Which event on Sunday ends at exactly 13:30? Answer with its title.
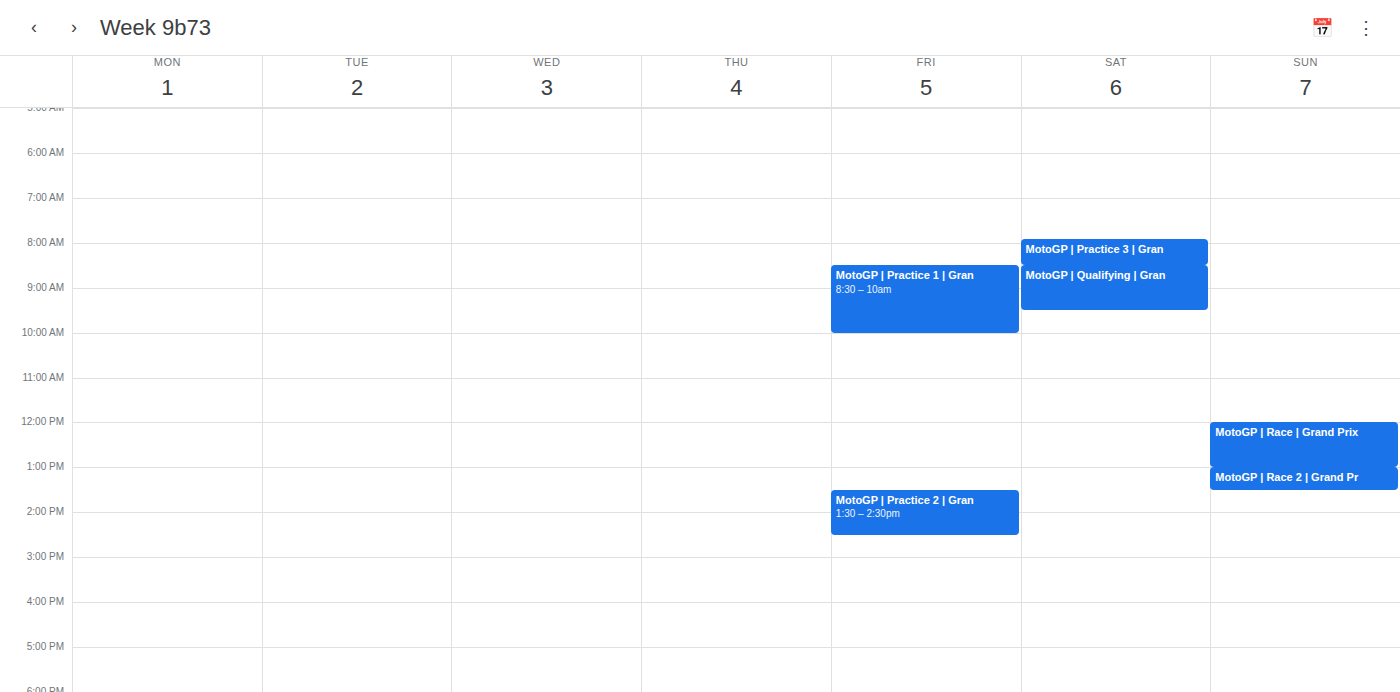
"MotoGP | Race 2 | Grand Pr"